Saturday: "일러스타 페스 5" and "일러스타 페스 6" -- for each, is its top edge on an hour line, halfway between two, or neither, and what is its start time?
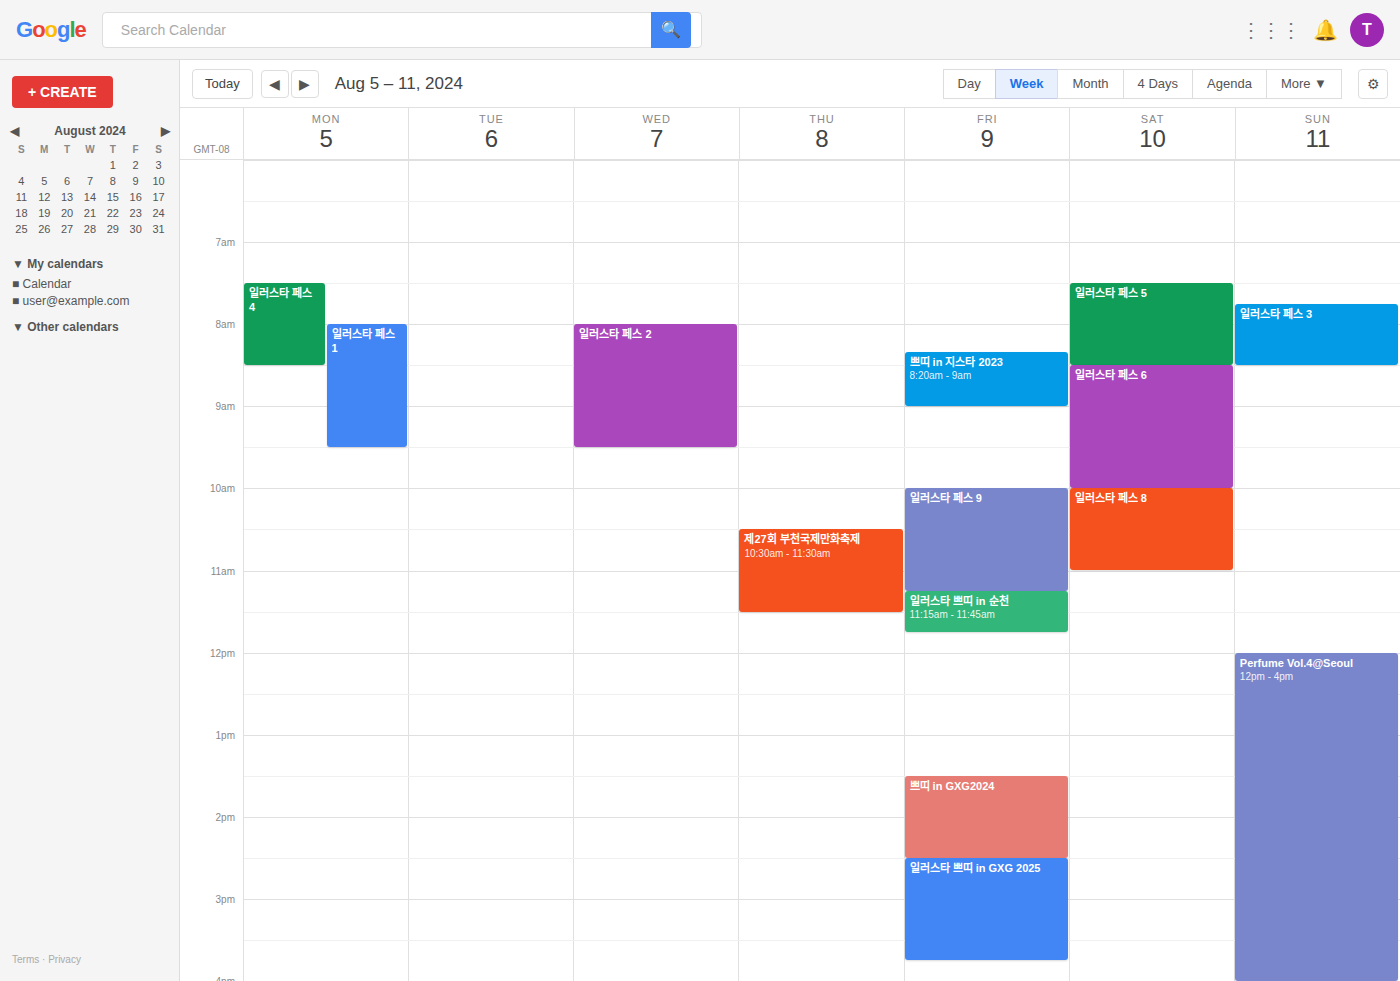
"일러스타 페스 5": 7:30 AM, halfway between the 7 AM and 8 AM lines. "일러스타 페스 6": 8:30 AM, halfway between the 8 AM and 9 AM lines.